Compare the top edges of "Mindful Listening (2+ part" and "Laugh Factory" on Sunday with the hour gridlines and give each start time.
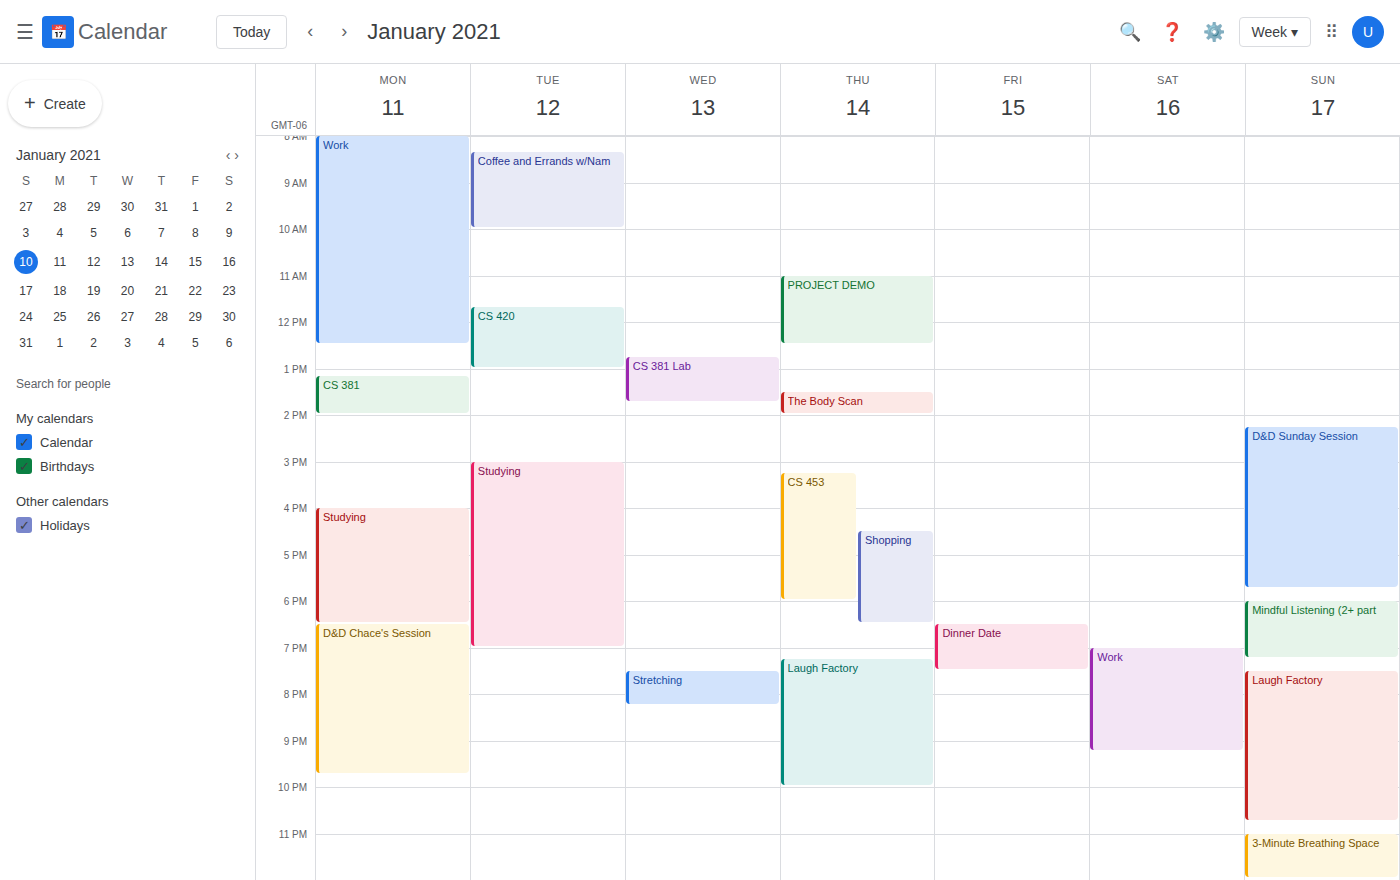
"Mindful Listening (2+ part": 6:00 PM, exactly on the 6 PM line. "Laugh Factory": 7:30 PM, halfway between the 7 PM and 8 PM lines.